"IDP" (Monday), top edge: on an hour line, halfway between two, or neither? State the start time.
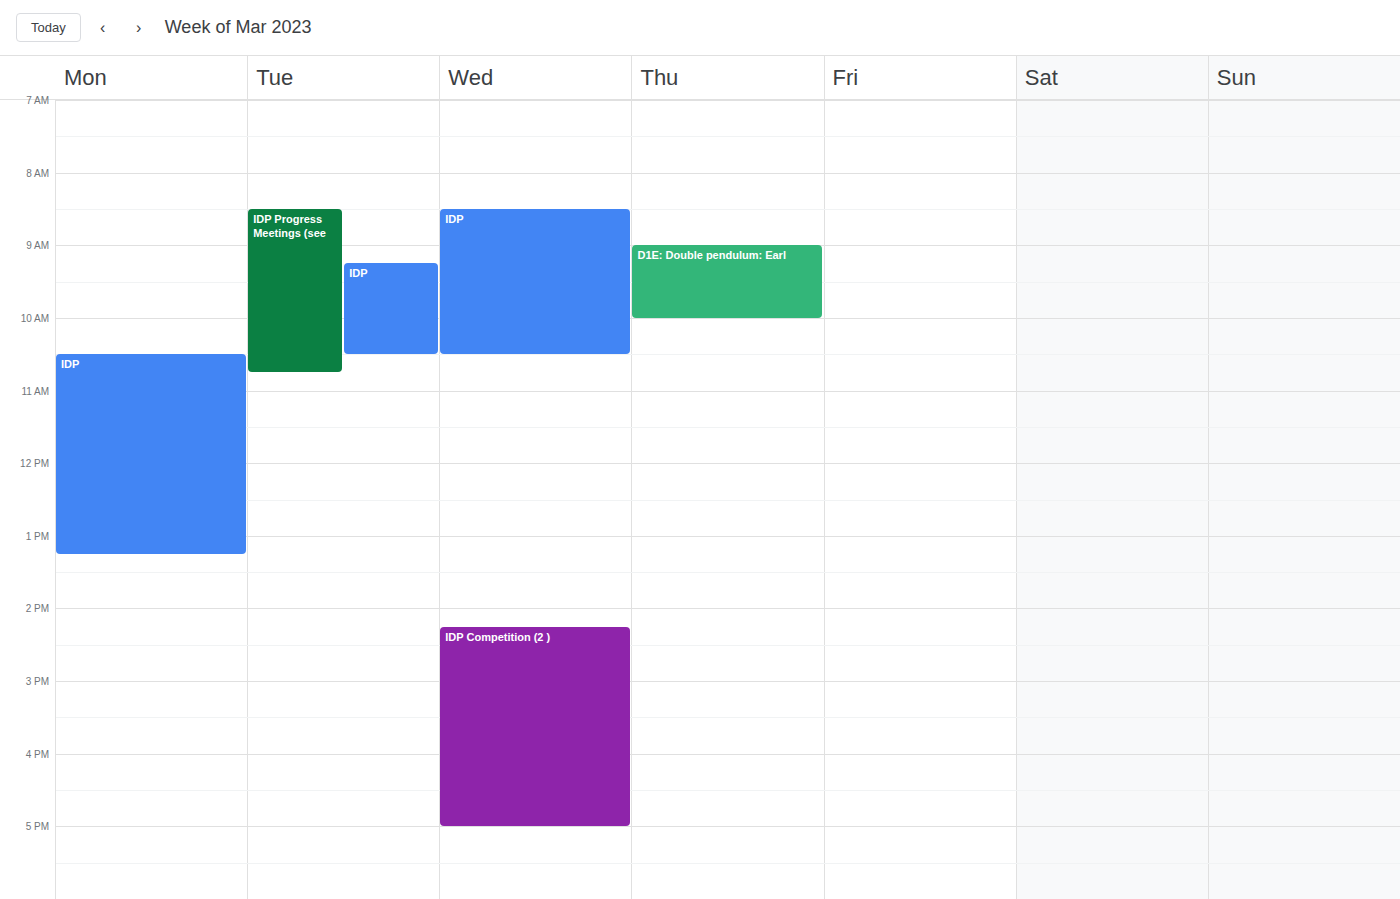
10:30 AM -- halfway between the 10 AM and 11 AM lines.